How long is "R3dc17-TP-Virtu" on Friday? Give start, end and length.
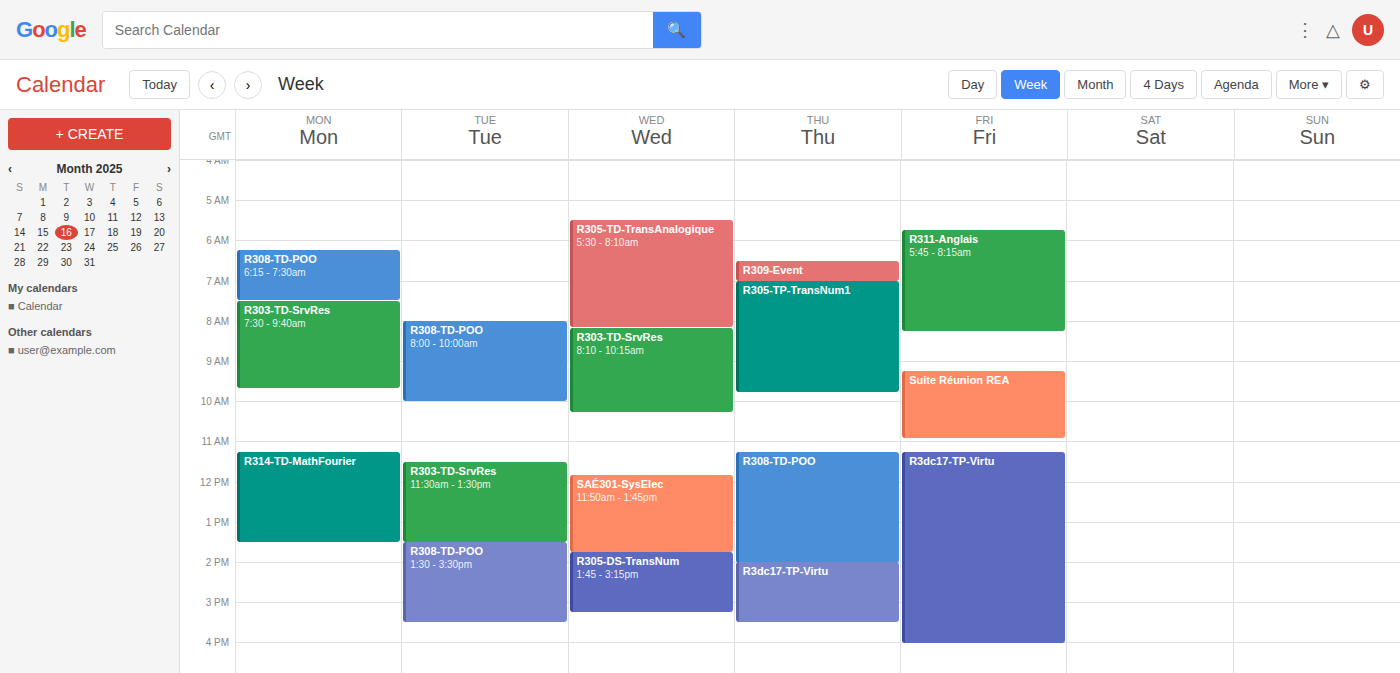
11:15 AM to 4:00 PM, 4 hours 45 minutes